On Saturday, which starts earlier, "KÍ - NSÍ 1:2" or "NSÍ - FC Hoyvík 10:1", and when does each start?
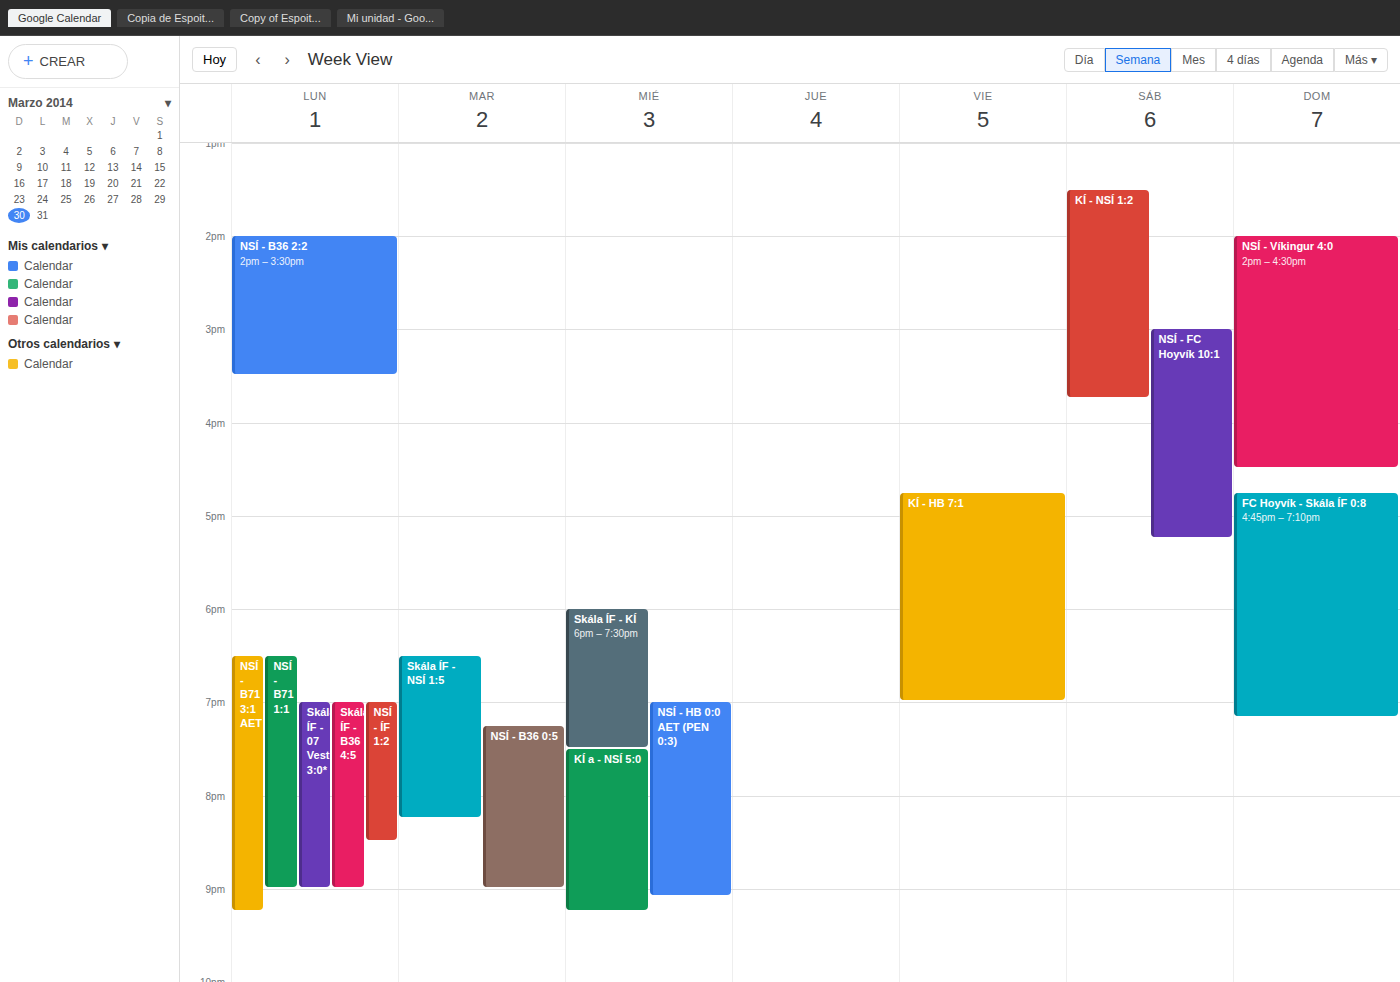
"KÍ - NSÍ 1:2" 1:30 PM; "NSÍ - FC Hoyvík 10:1" 3:00 PM.